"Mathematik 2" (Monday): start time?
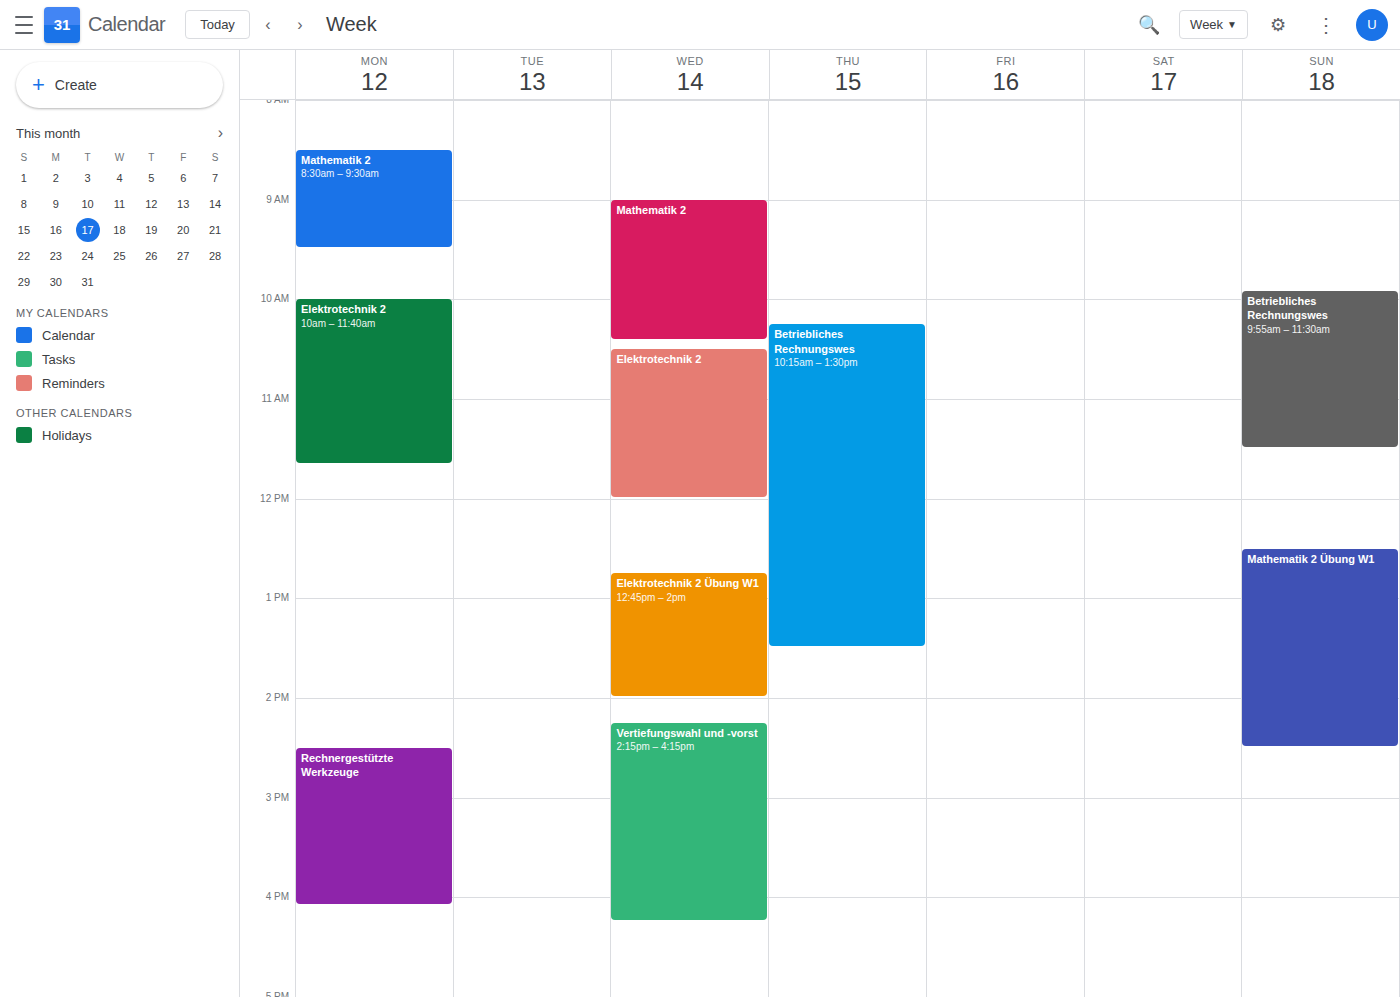
8:30 AM